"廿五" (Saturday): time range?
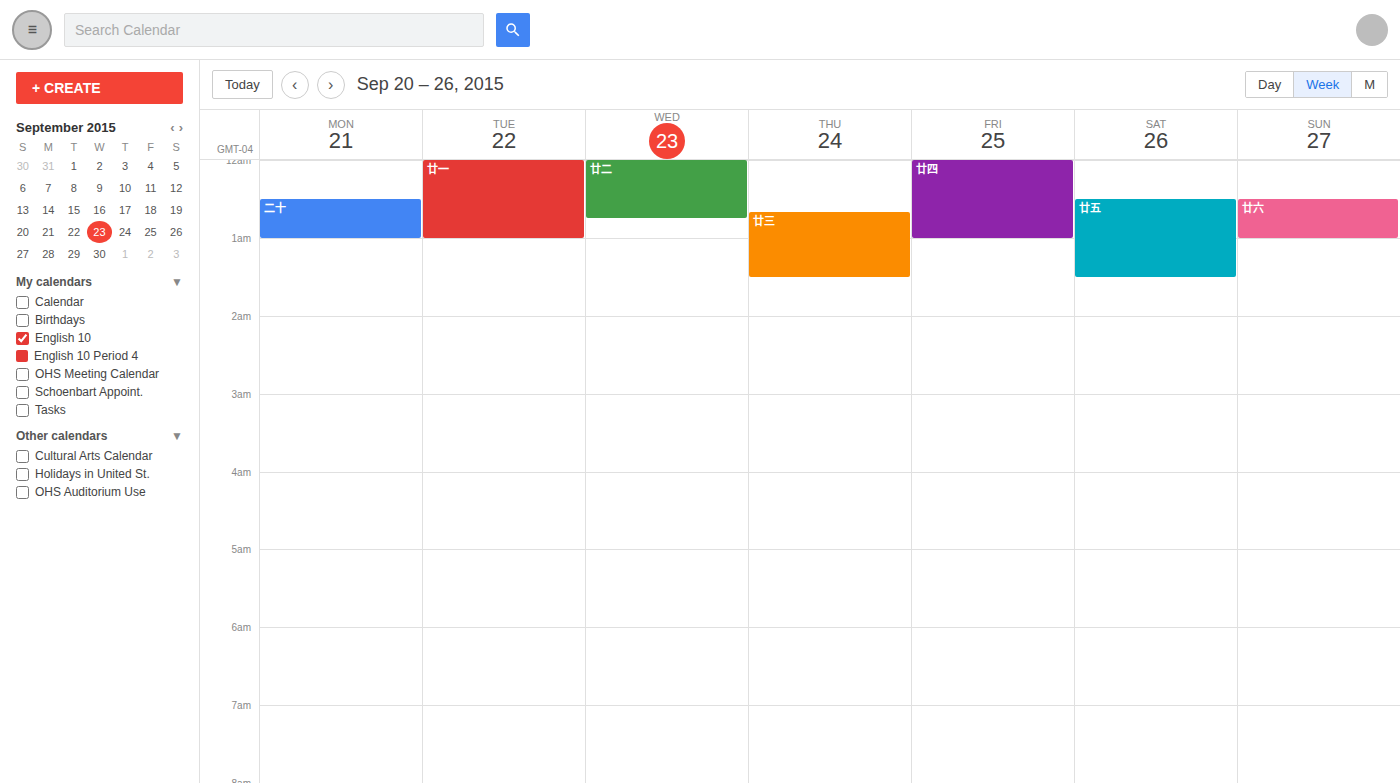
12:30 AM to 1:30 AM